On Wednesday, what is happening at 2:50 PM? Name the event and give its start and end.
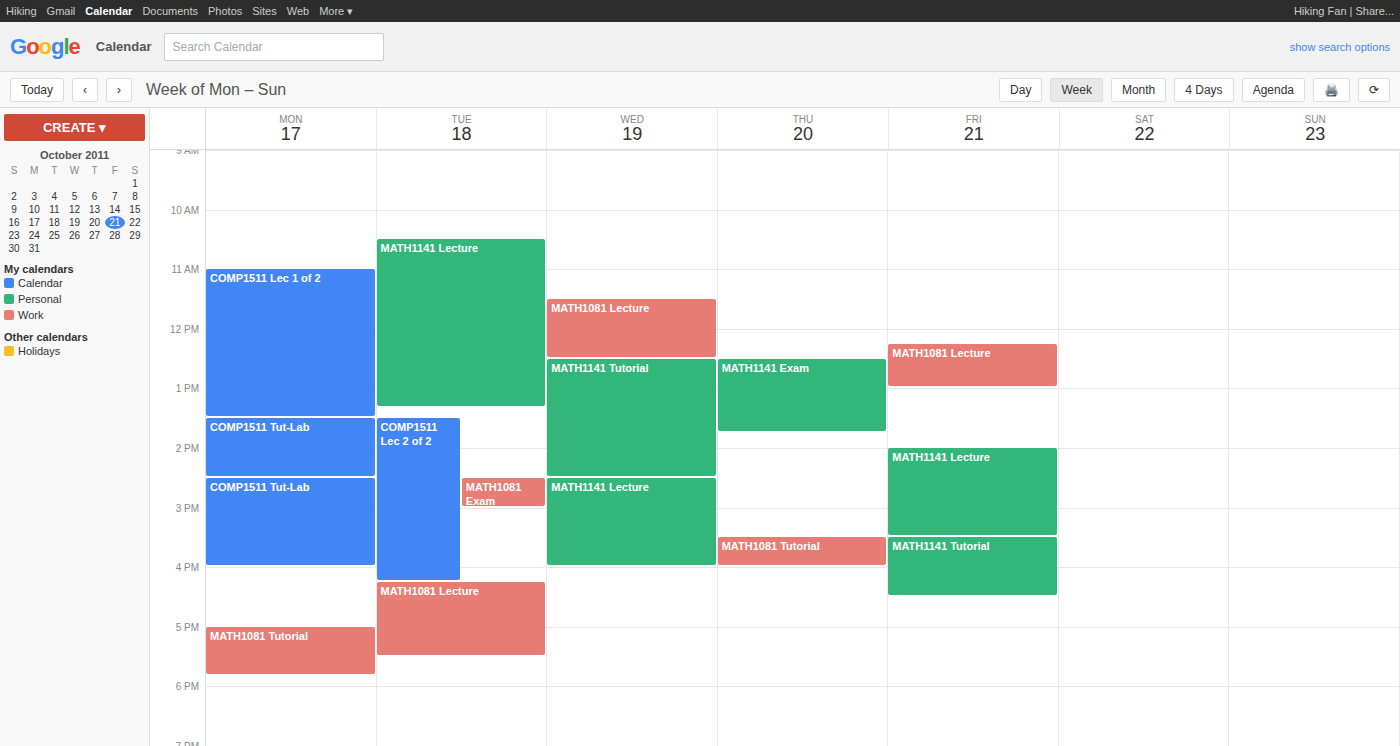
"MATH1141 Lecture", 2:30 PM to 4:00 PM